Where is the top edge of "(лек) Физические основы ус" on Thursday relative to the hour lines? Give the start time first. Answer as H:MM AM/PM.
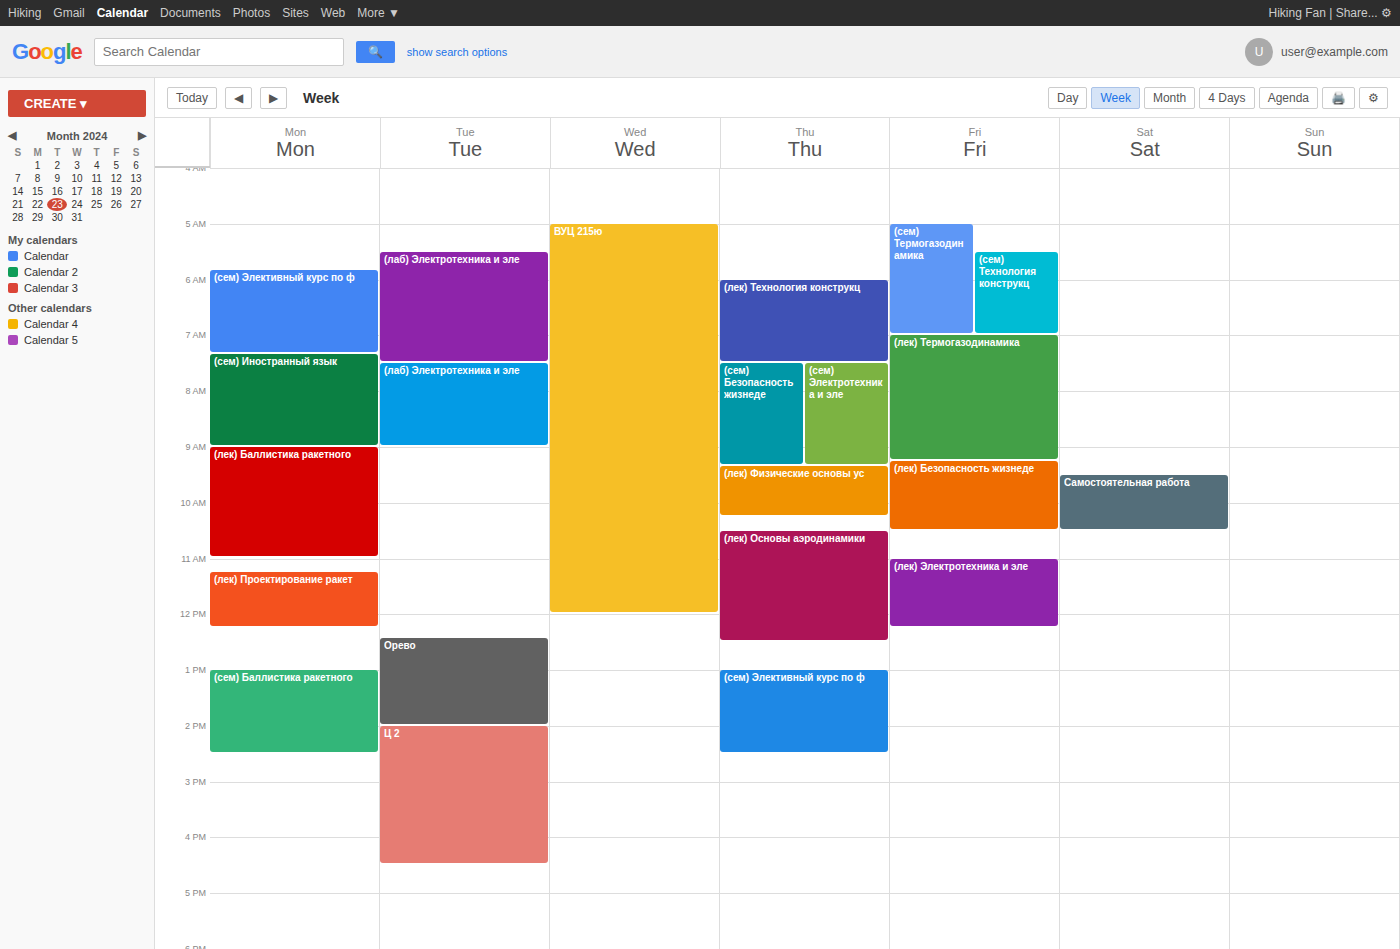
9:20 AM -- neither: 20 minutes below the 9 AM line and 40 minutes above the 10 AM line.